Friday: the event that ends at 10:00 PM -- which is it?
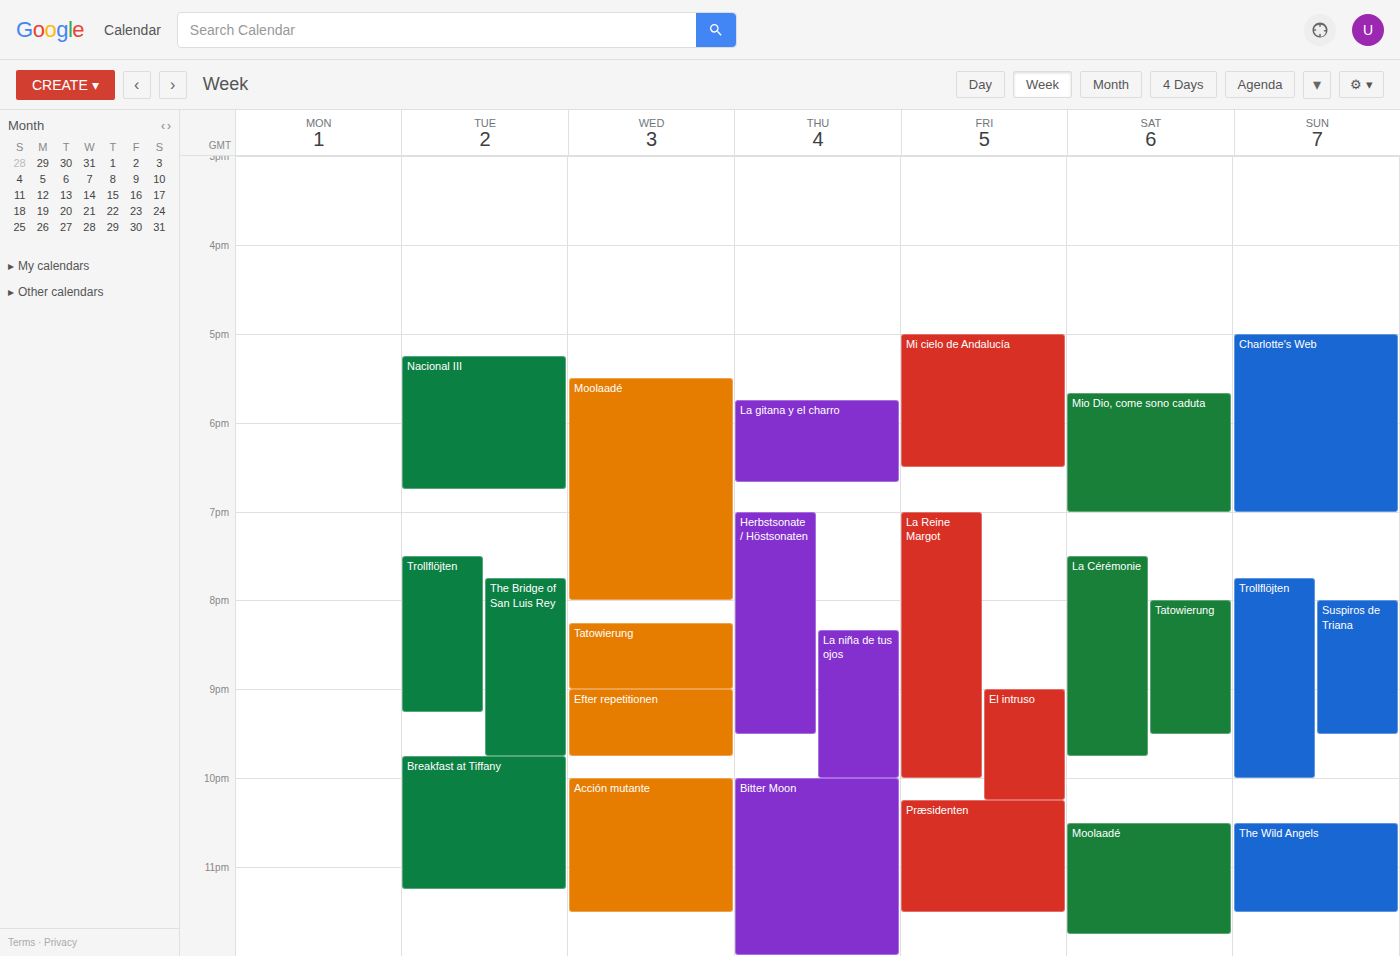
"La Reine Margot"